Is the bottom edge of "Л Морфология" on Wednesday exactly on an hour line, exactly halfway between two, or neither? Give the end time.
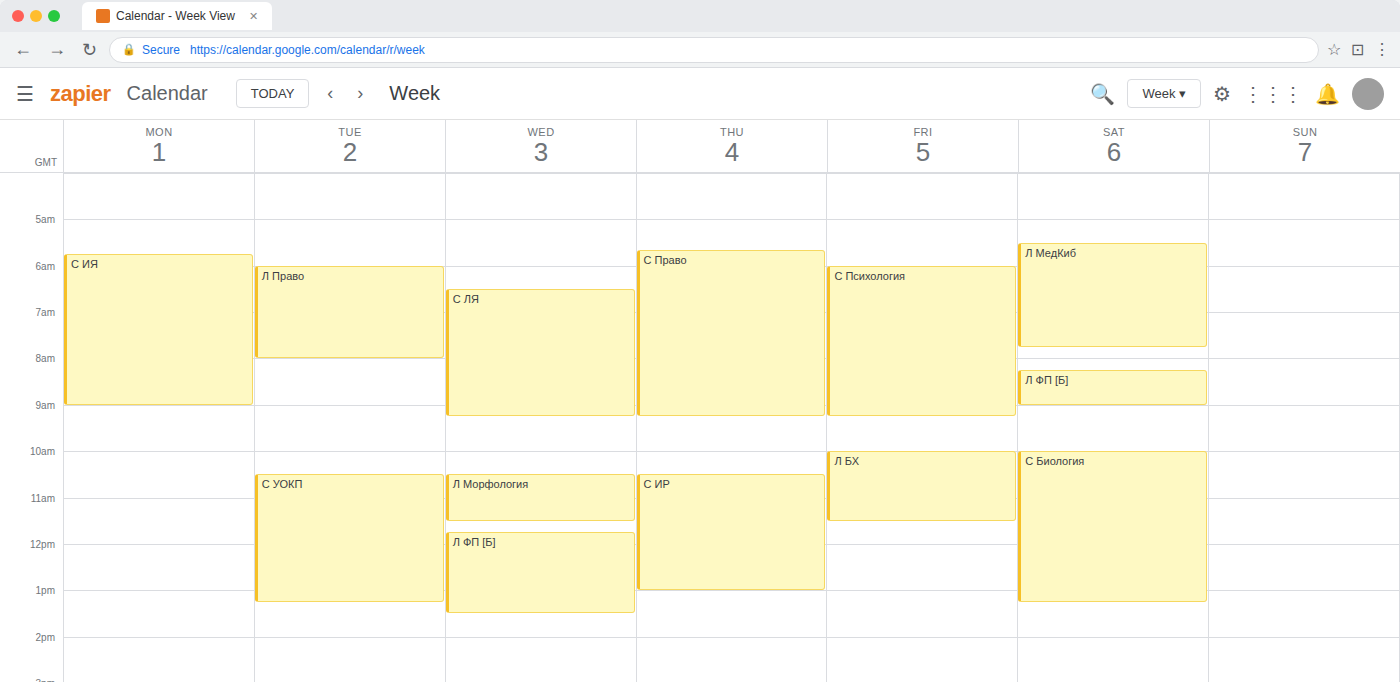
11:30 -- halfway between the 11:00 and 12:00 lines.